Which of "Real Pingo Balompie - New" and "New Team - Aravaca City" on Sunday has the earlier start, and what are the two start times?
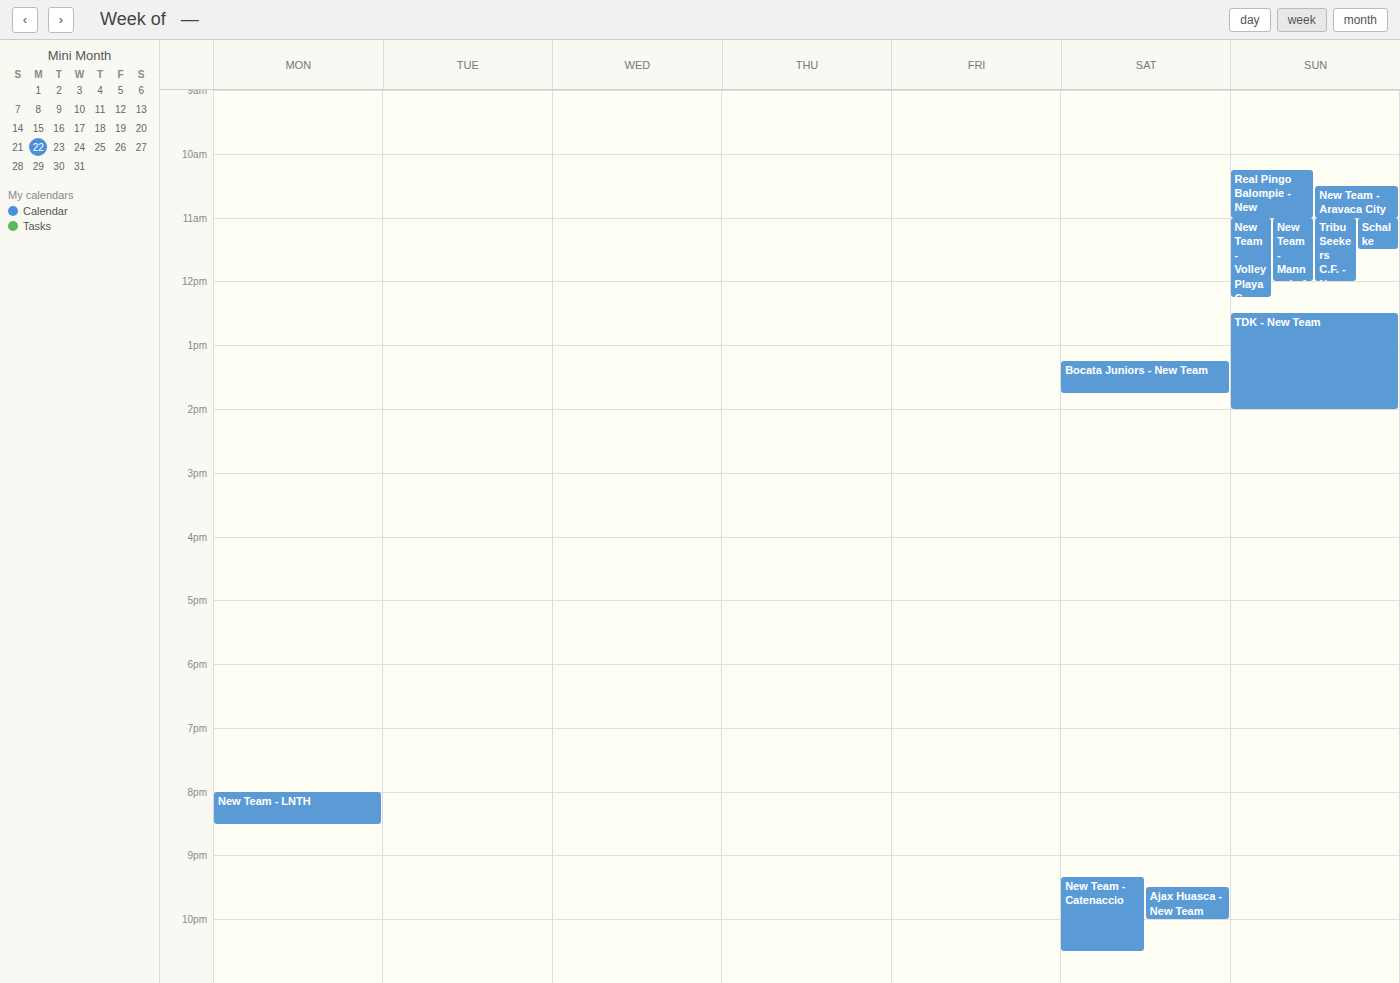
"Real Pingo Balompie - New" 10:15 AM; "New Team - Aravaca City" 10:30 AM.